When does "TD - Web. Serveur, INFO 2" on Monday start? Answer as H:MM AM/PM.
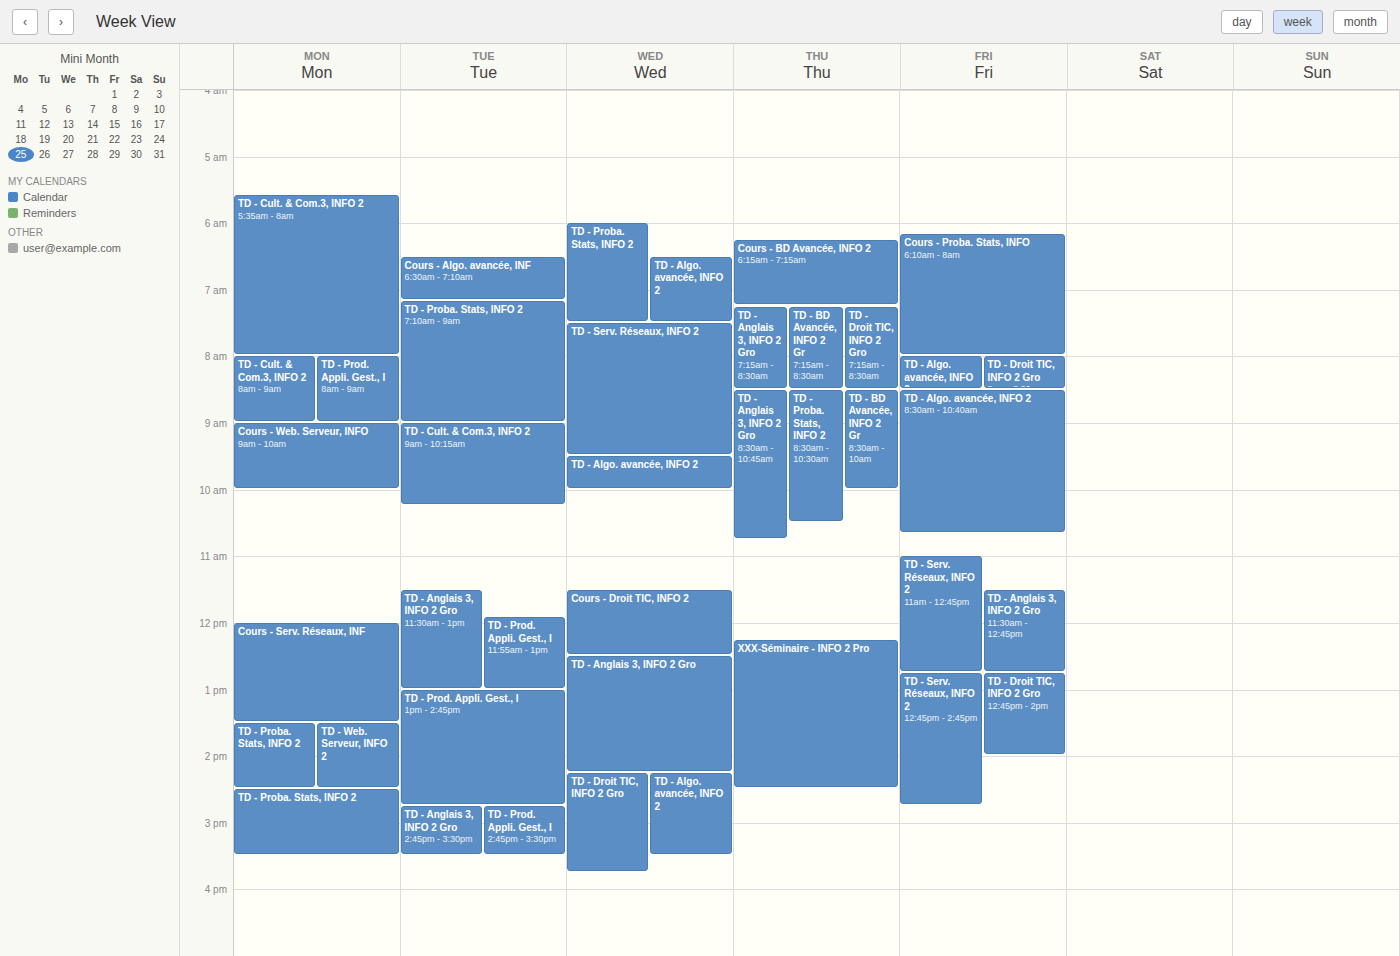
1:30 PM